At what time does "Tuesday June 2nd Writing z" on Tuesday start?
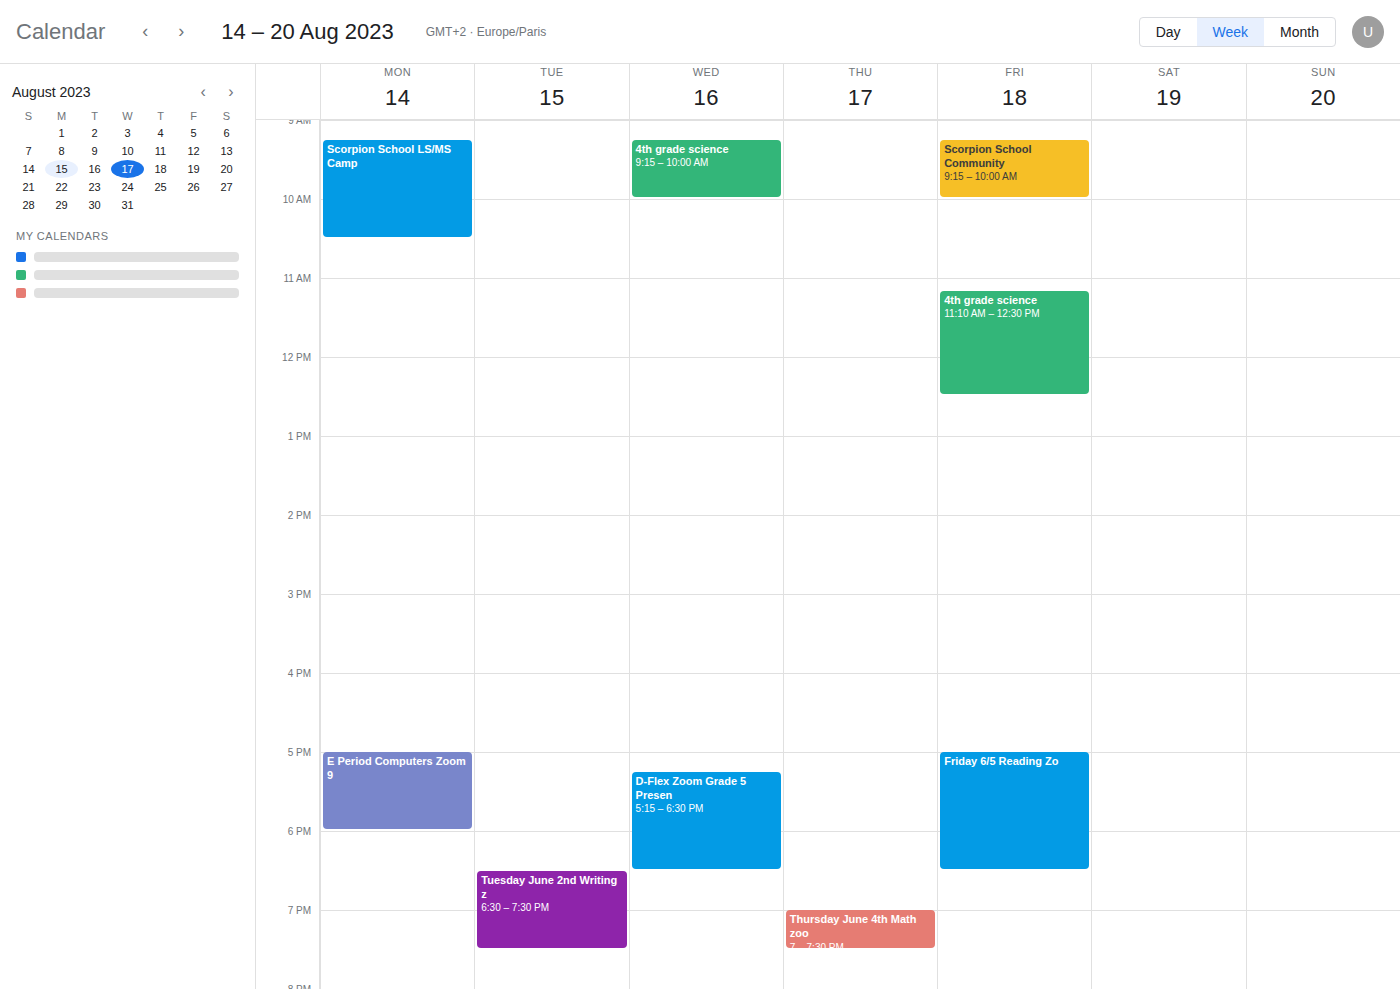
6:30 PM